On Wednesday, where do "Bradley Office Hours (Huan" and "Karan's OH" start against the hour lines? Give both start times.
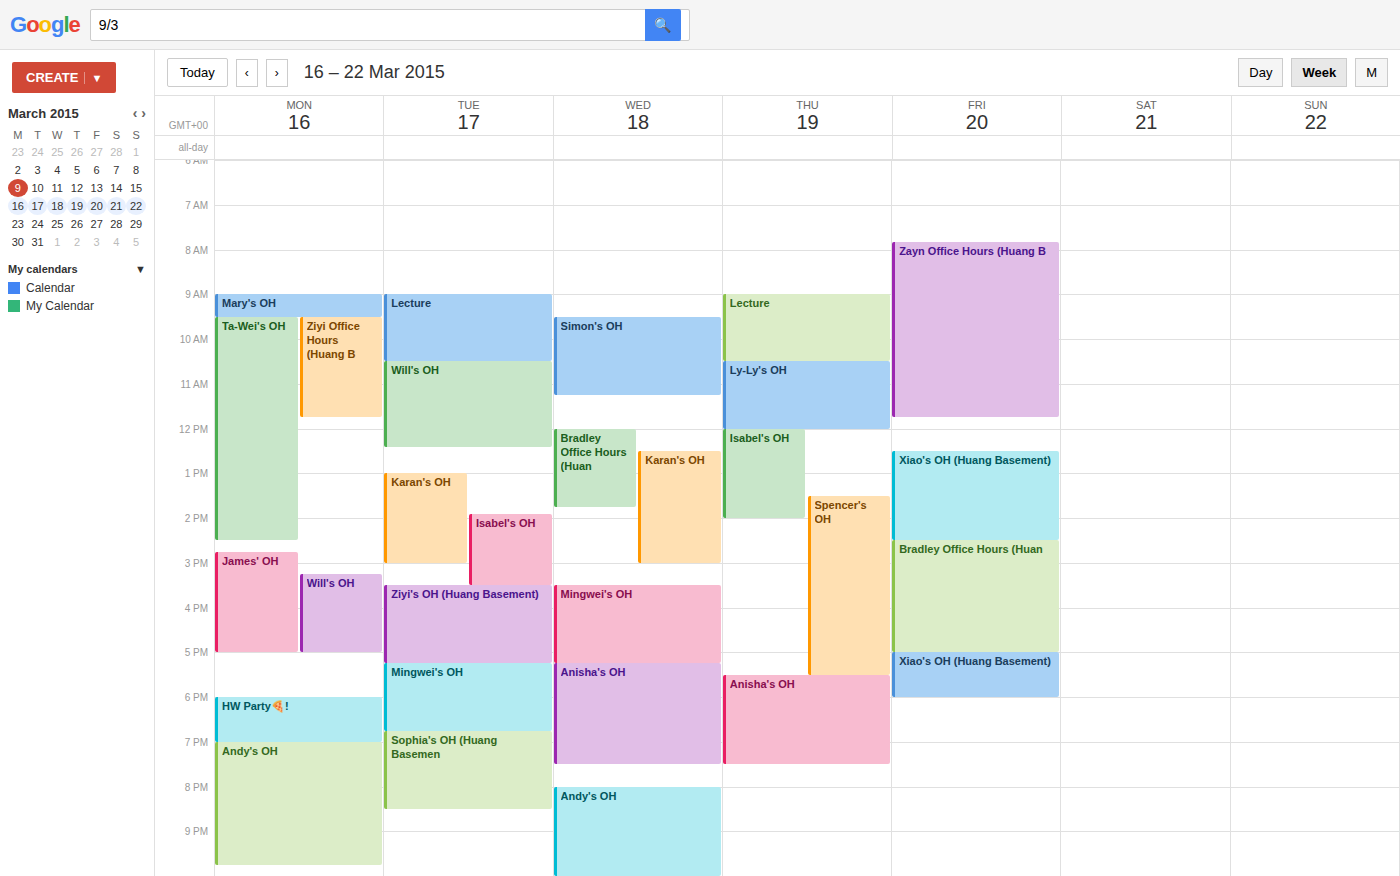
"Bradley Office Hours (Huan": 12:00, exactly on the 12:00 line. "Karan's OH": 12:30, halfway between the 12:00 and 13:00 lines.